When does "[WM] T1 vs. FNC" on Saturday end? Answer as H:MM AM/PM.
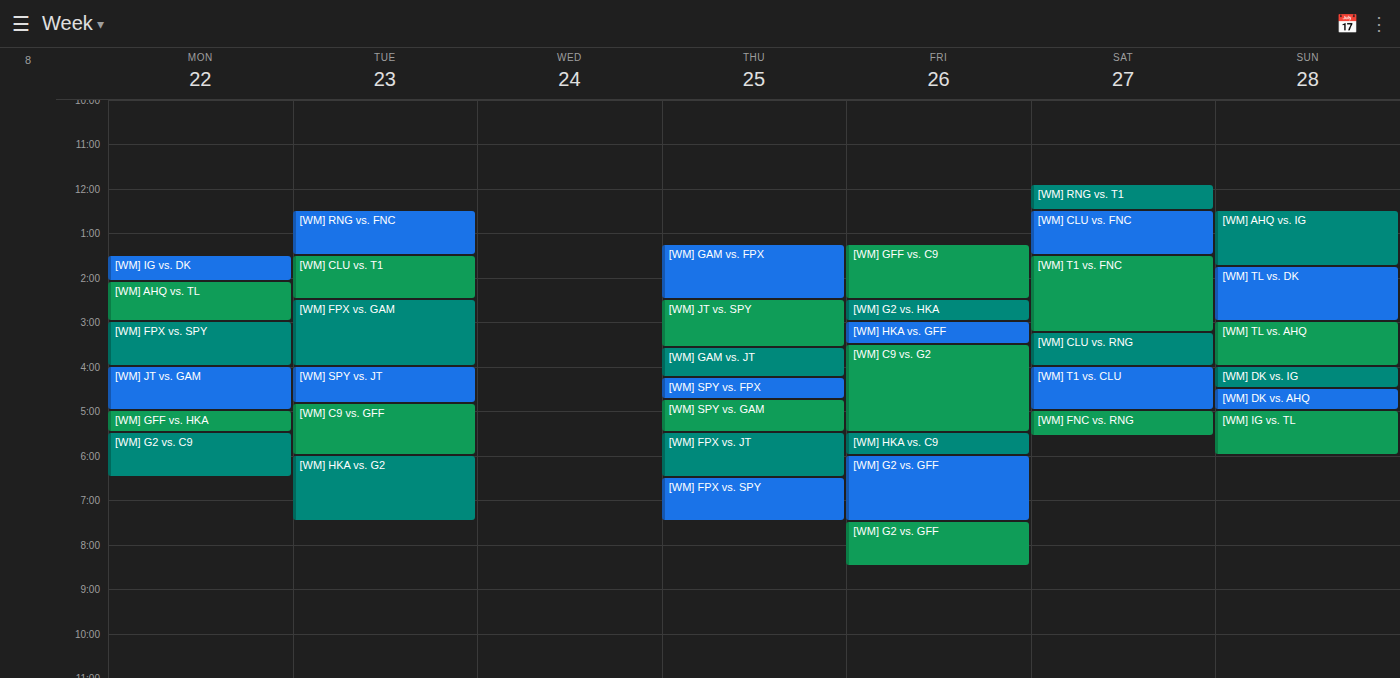
3:15 PM